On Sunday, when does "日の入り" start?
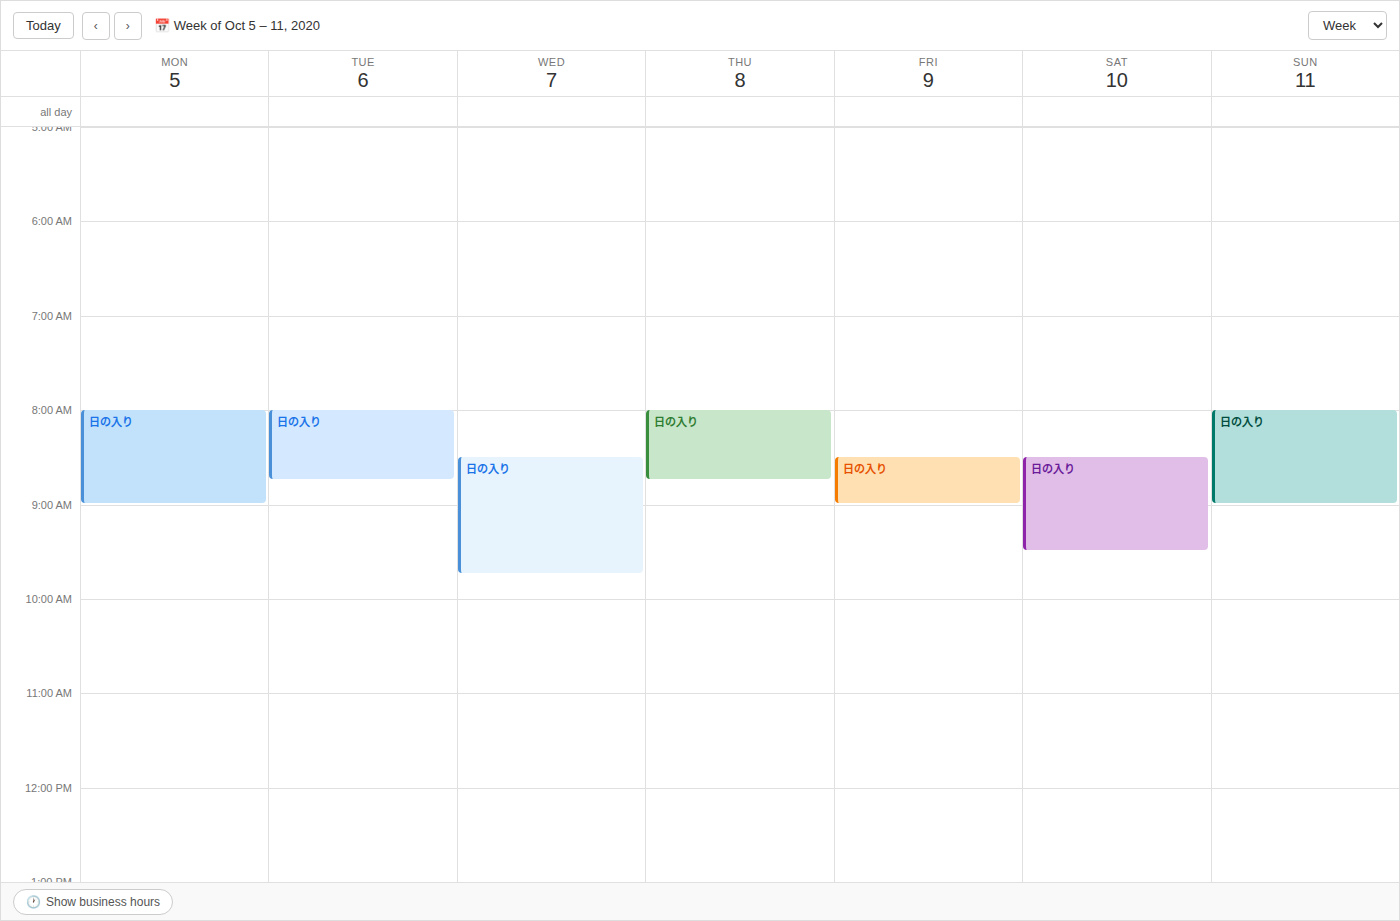
8:00 AM